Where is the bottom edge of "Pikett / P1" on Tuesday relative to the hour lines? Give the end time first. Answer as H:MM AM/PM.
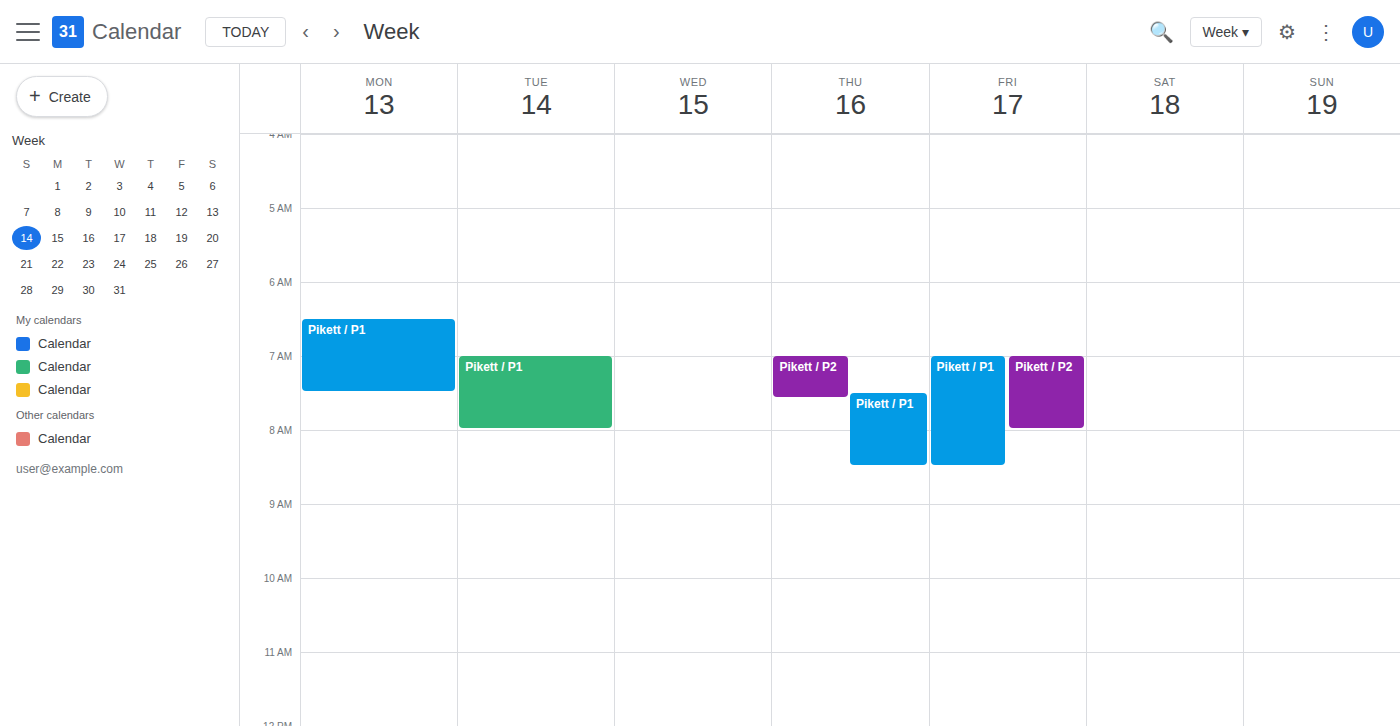
8:00 AM -- exactly on the 8 AM line.